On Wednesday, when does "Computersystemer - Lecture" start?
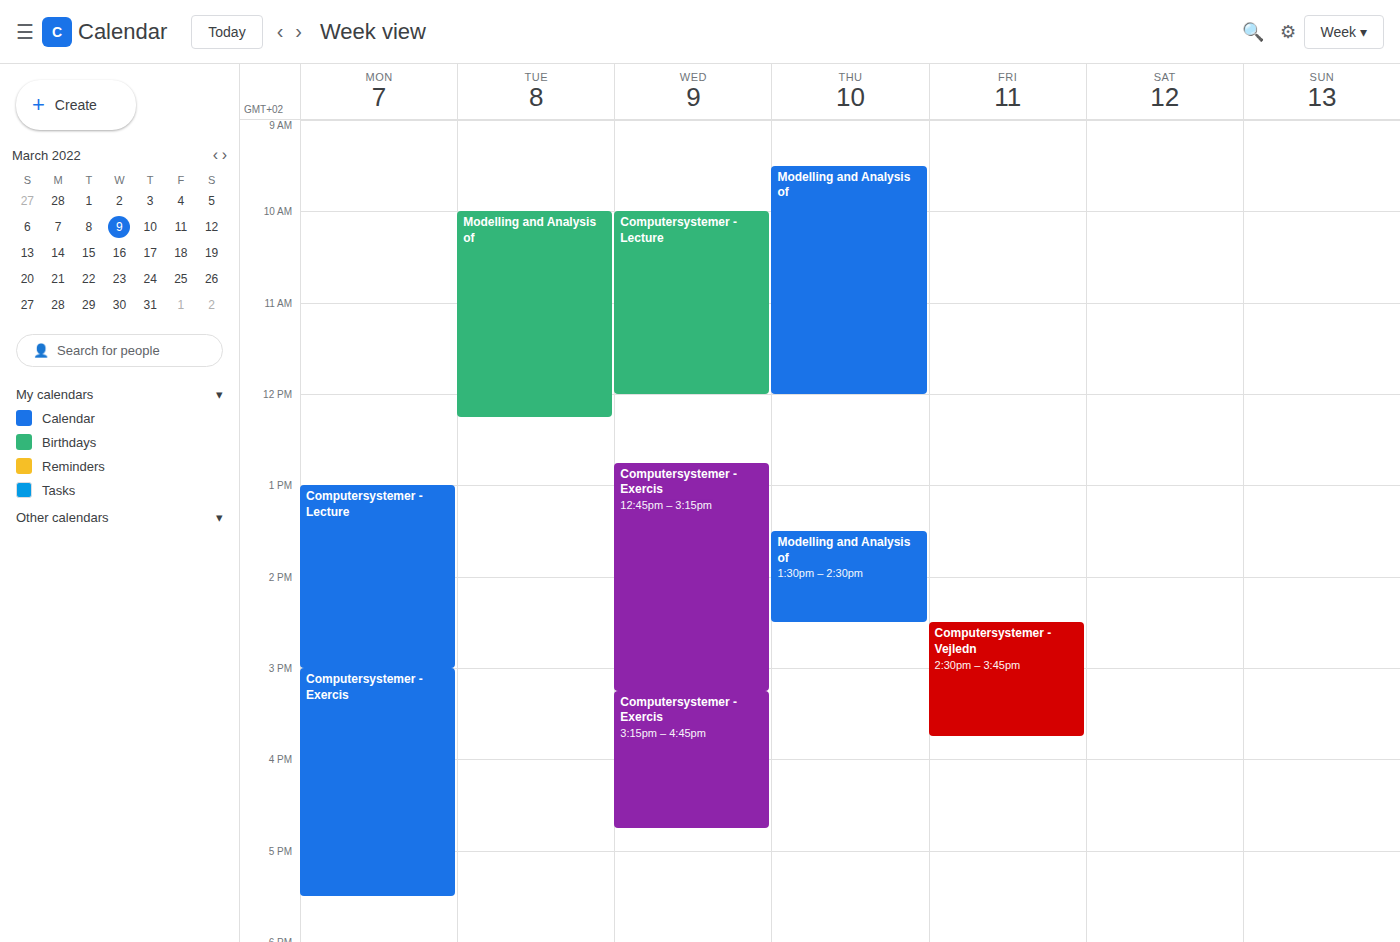
10:00